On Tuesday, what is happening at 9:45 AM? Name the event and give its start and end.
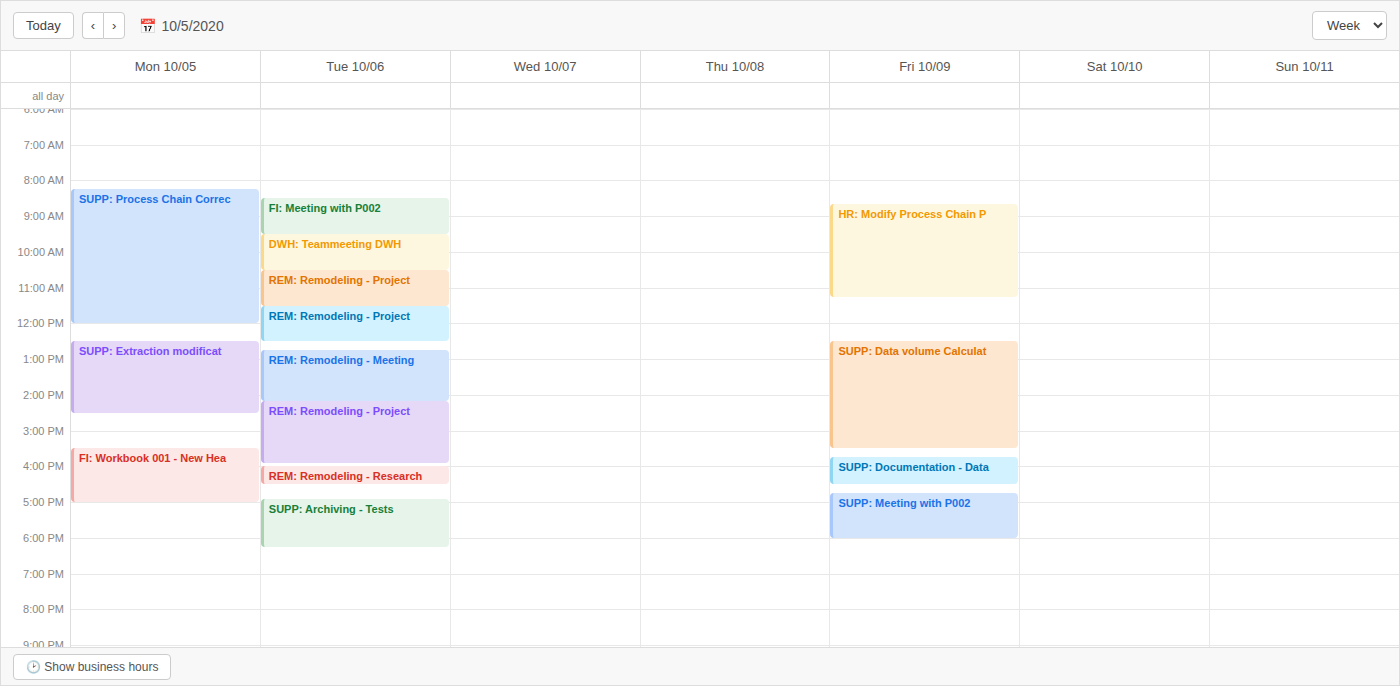
"DWH: Teammeeting DWH", 9:30 AM to 10:30 AM